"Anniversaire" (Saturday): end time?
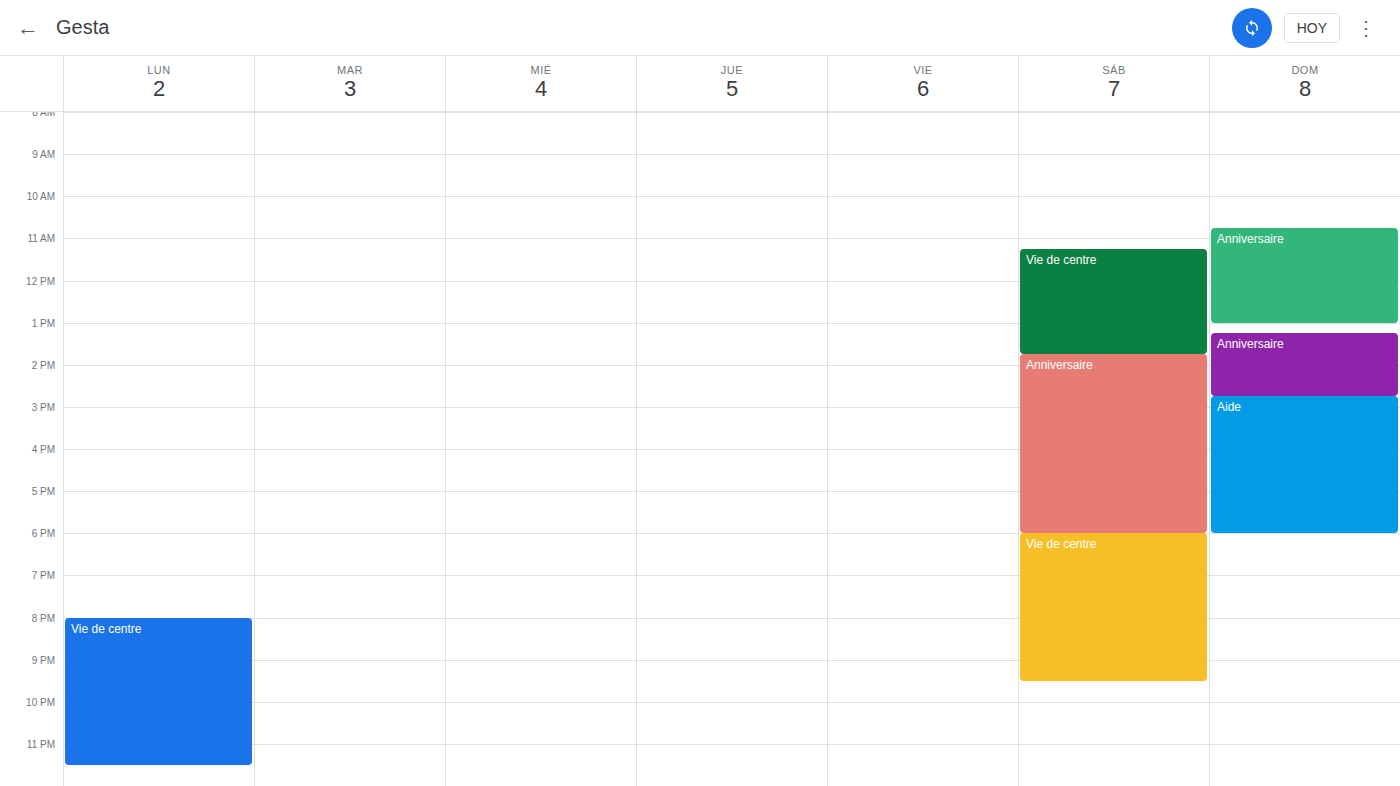
6:00 PM